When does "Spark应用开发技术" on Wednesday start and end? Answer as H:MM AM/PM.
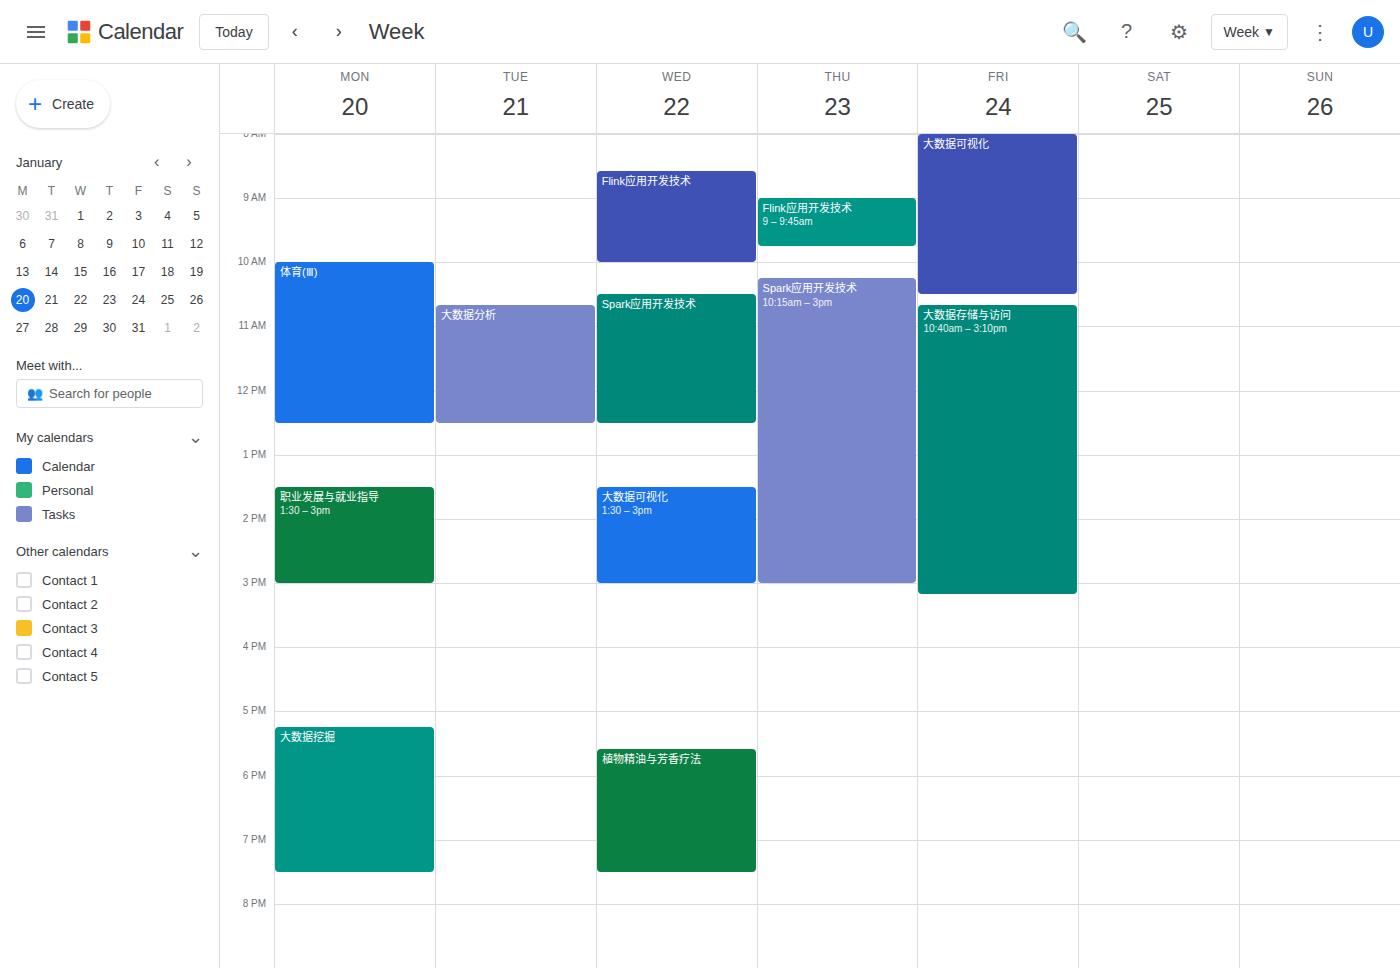
10:30 AM to 12:30 PM